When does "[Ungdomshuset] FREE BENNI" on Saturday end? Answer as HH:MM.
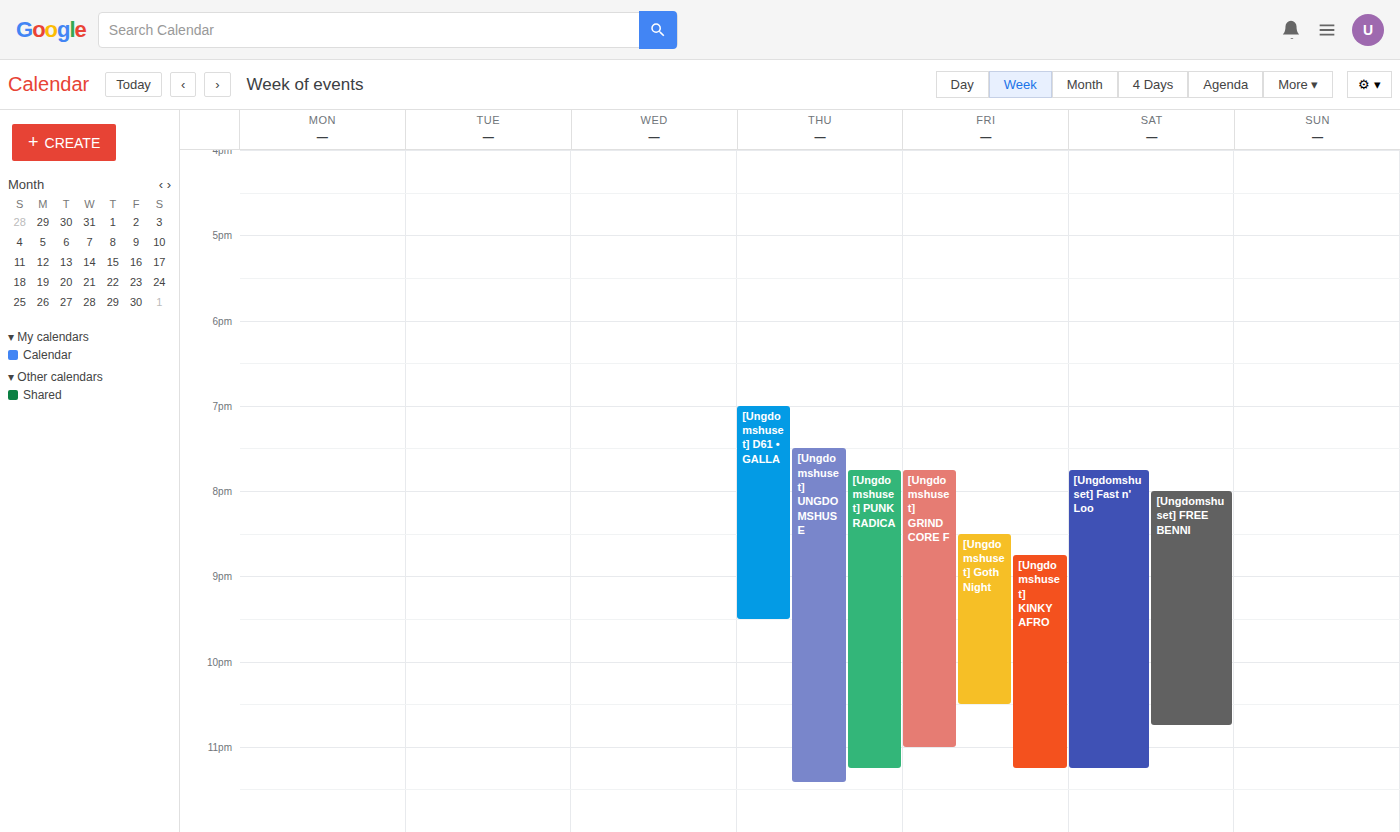
22:45